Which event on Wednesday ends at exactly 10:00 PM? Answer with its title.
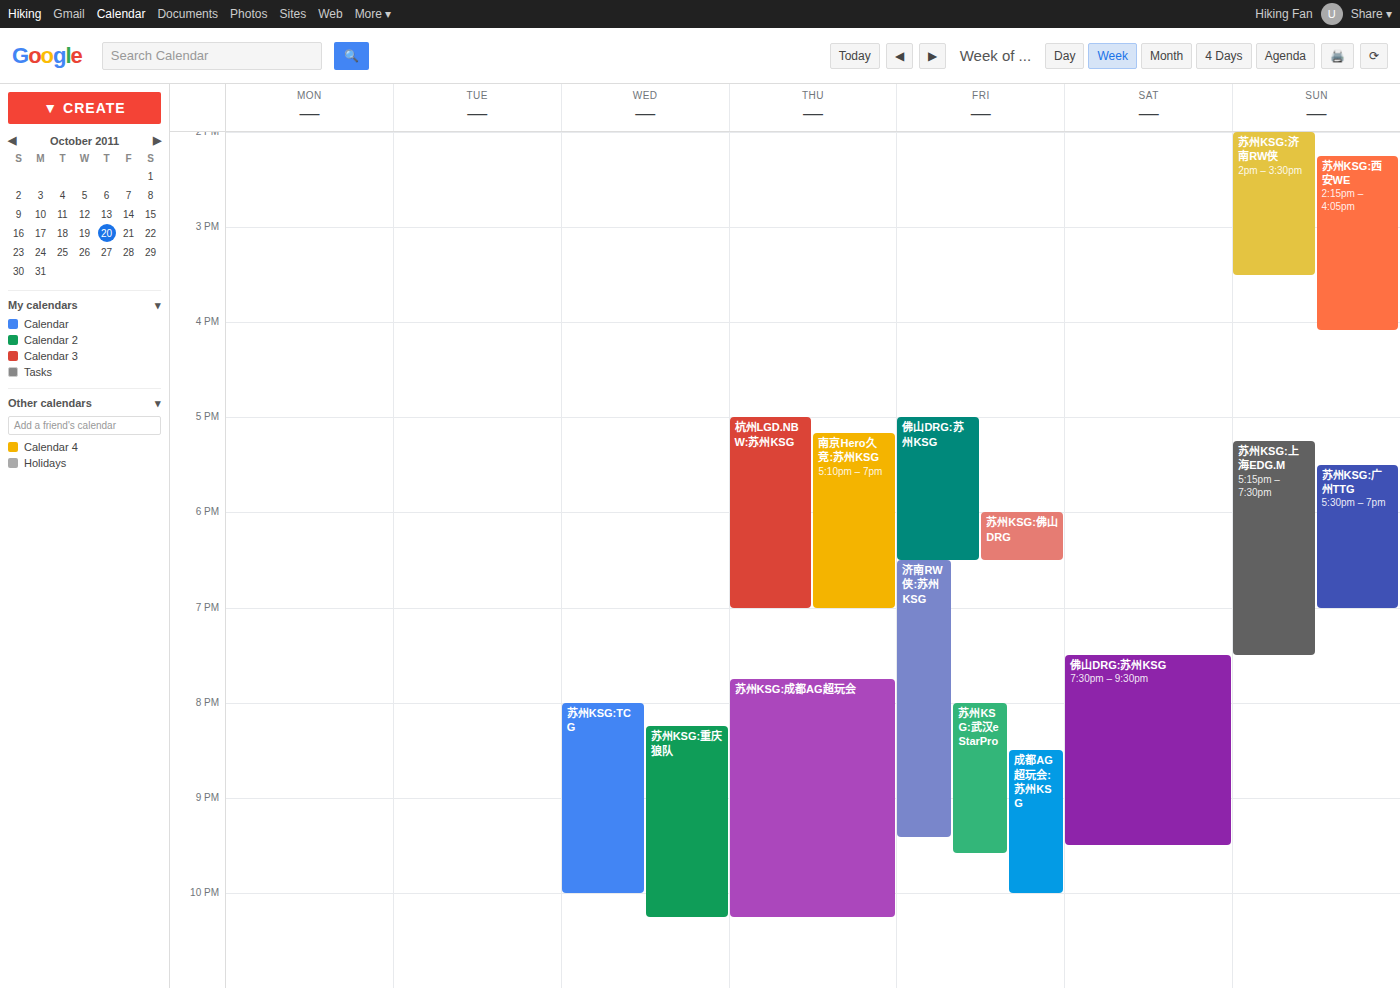
"苏州KSG:TCG"